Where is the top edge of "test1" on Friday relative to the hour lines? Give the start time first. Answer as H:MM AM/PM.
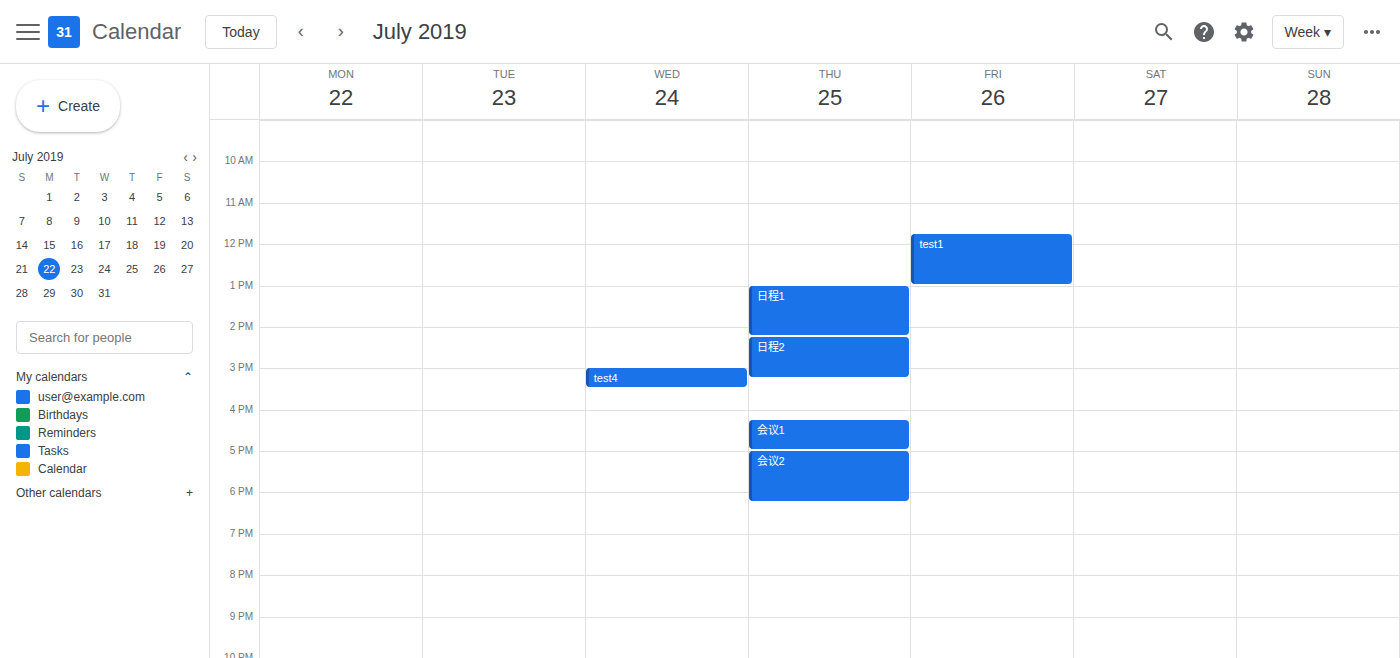
11:45 AM -- neither: three quarters of the way from the 11 AM line to the 12 PM line.